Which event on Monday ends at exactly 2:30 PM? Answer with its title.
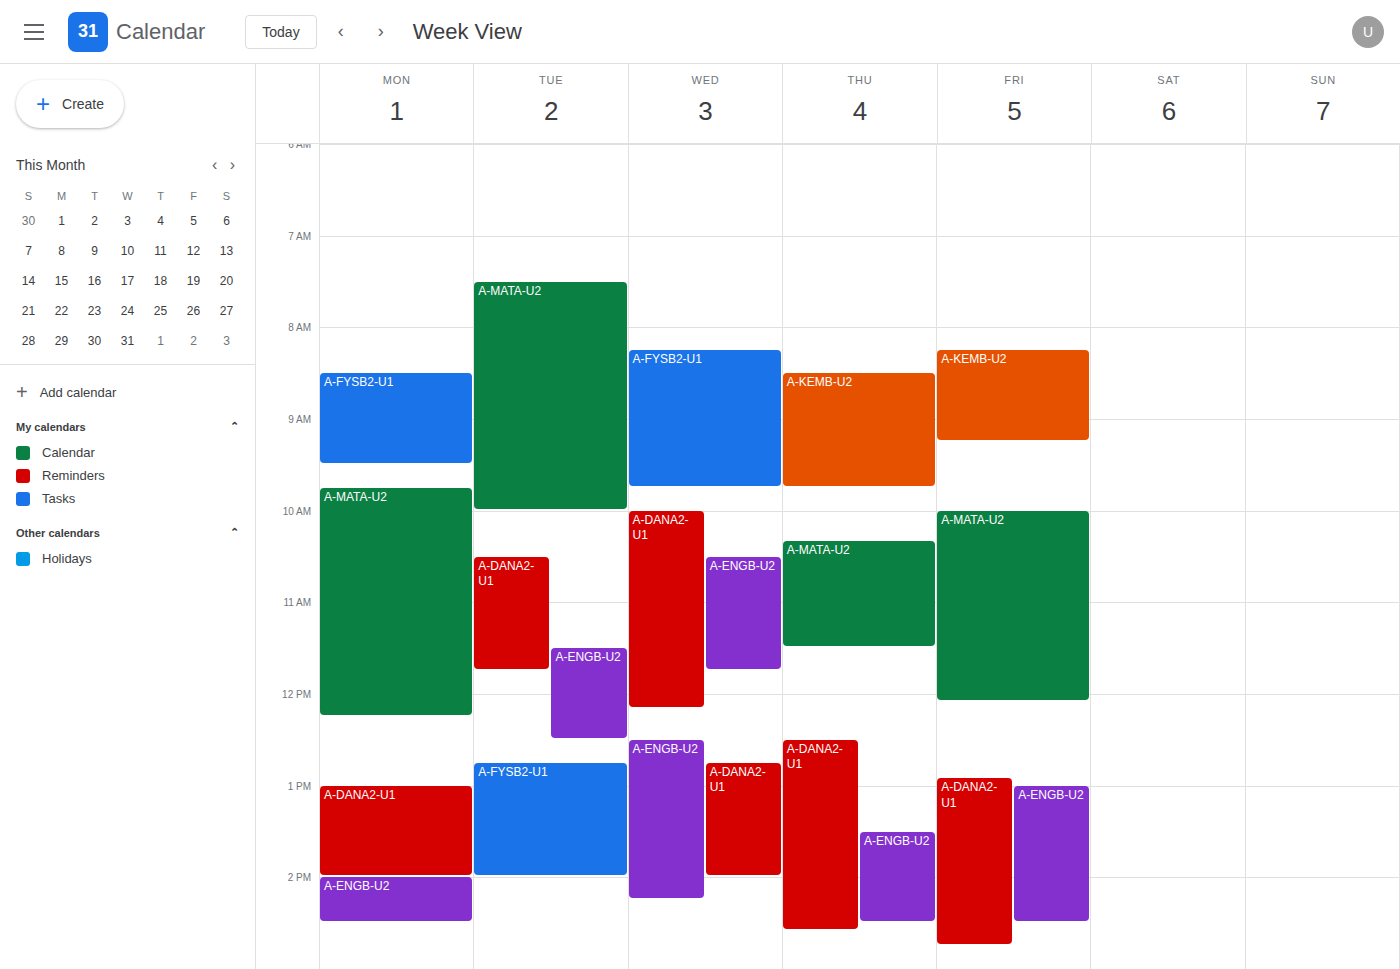
"A-ENGB-U2"